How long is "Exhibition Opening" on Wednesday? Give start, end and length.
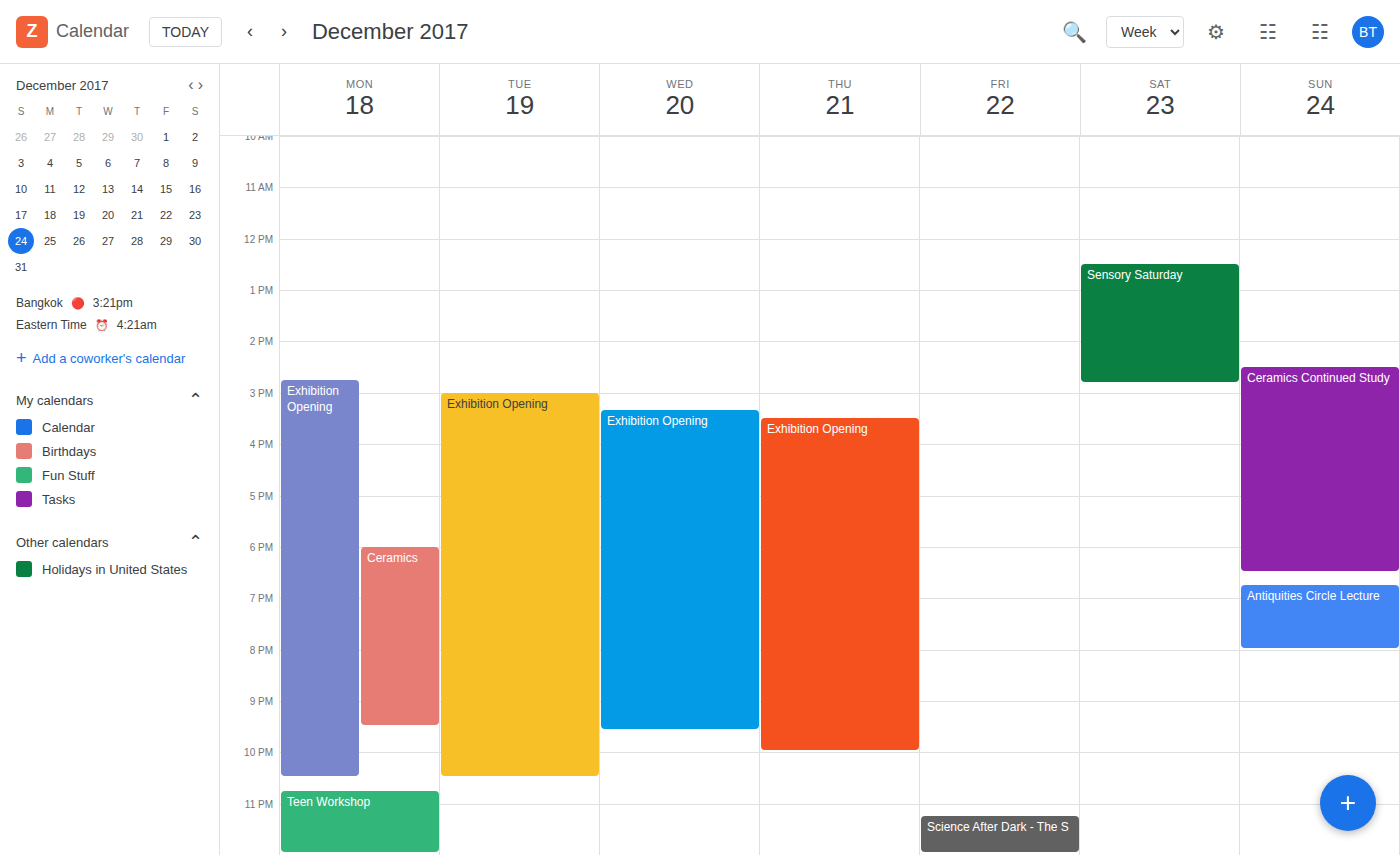
15:20 to 21:35, 6 hours 15 minutes